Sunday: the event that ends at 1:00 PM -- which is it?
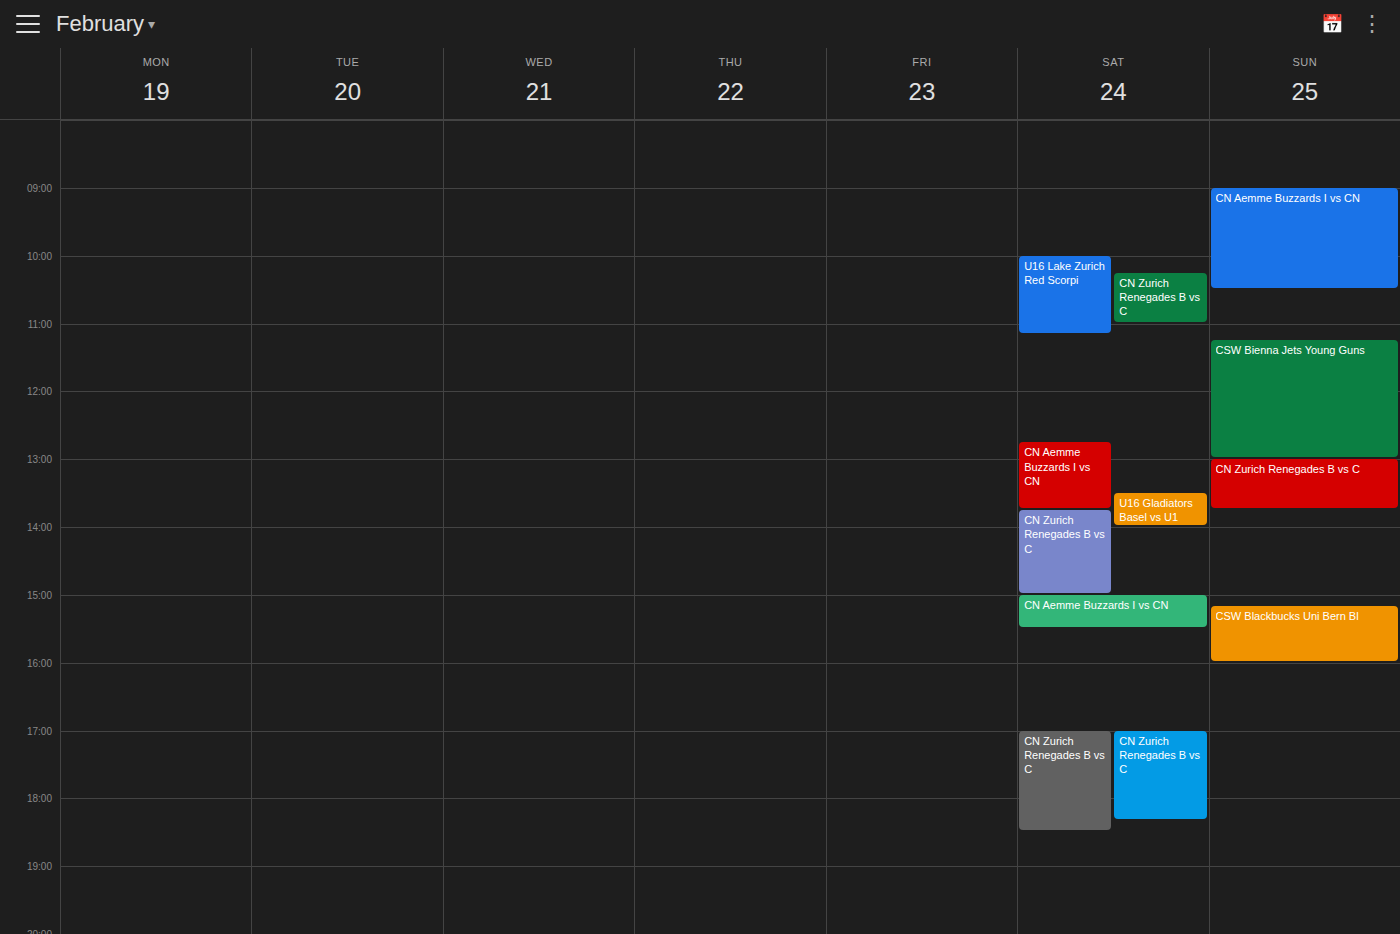
"CSW Bienna Jets Young Guns"